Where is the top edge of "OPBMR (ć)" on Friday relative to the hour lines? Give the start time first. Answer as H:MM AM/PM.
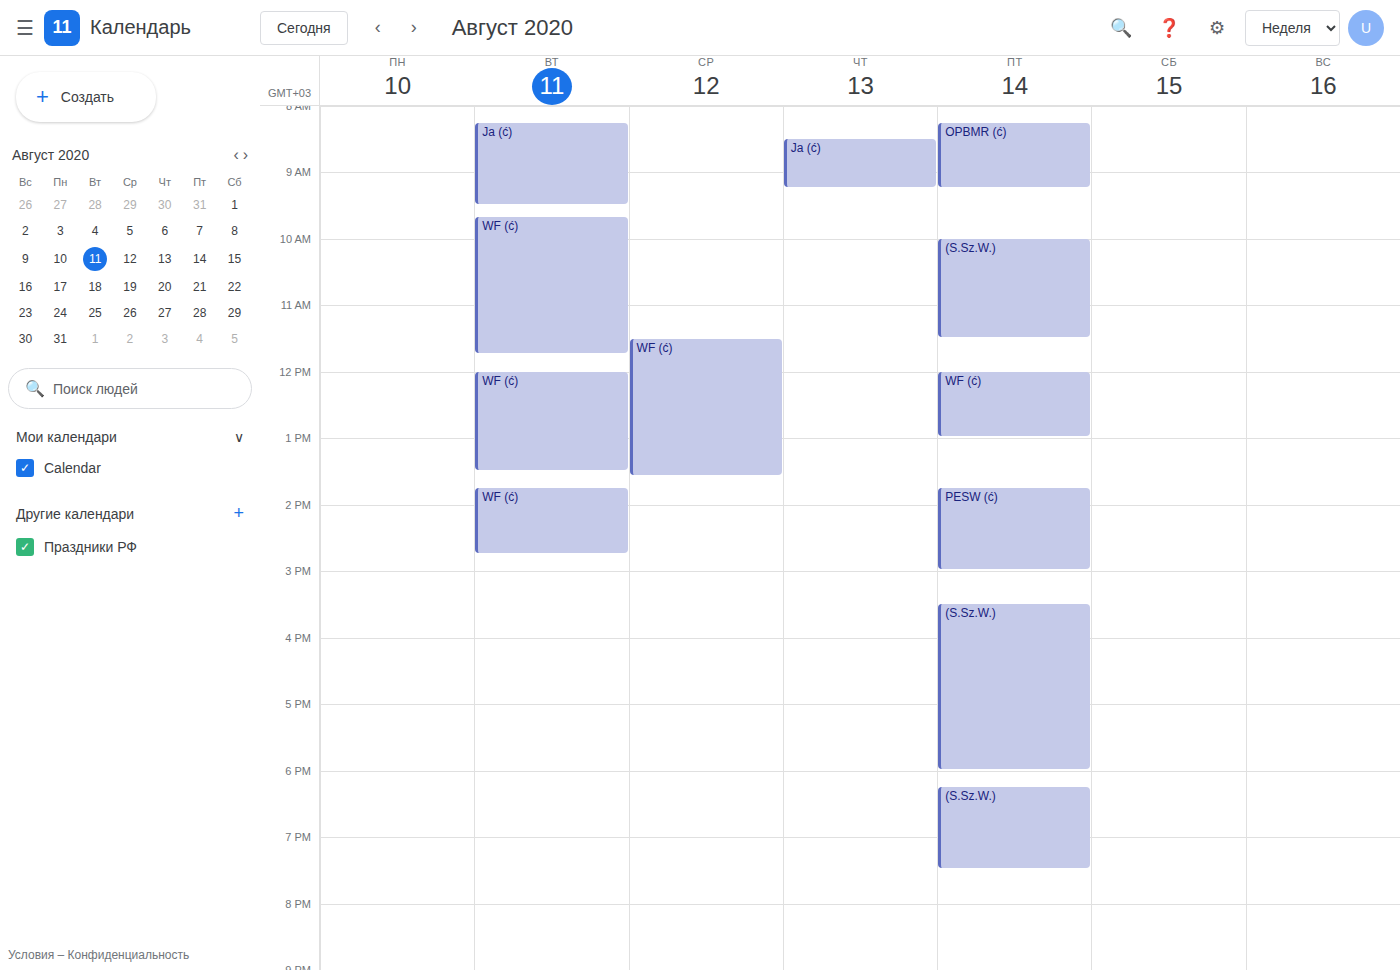
8:15 AM -- neither: a quarter of the way from the 8 AM line to the 9 AM line.